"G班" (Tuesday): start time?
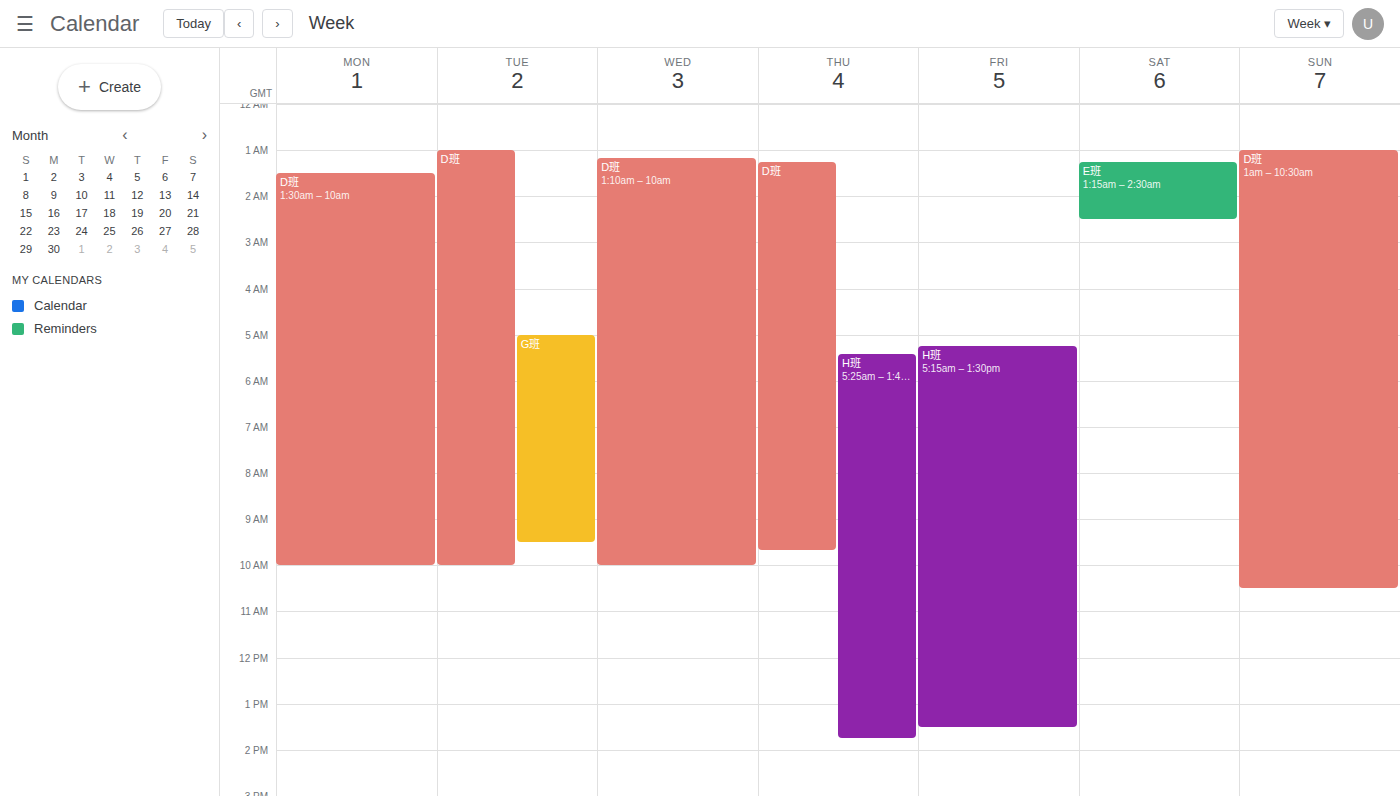
5:00 AM